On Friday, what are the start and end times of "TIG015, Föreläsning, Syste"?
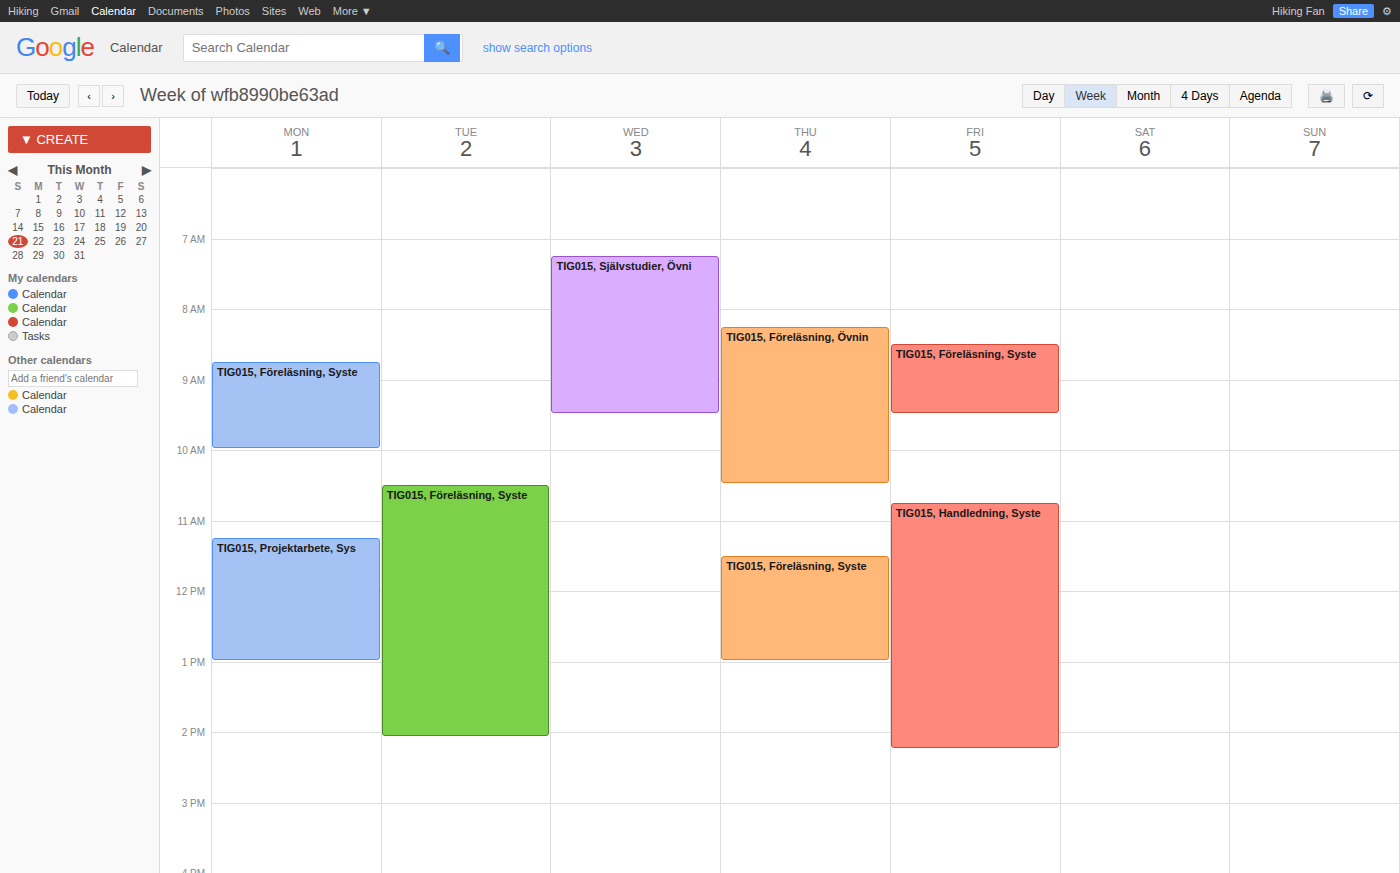
8:30 AM to 9:30 AM